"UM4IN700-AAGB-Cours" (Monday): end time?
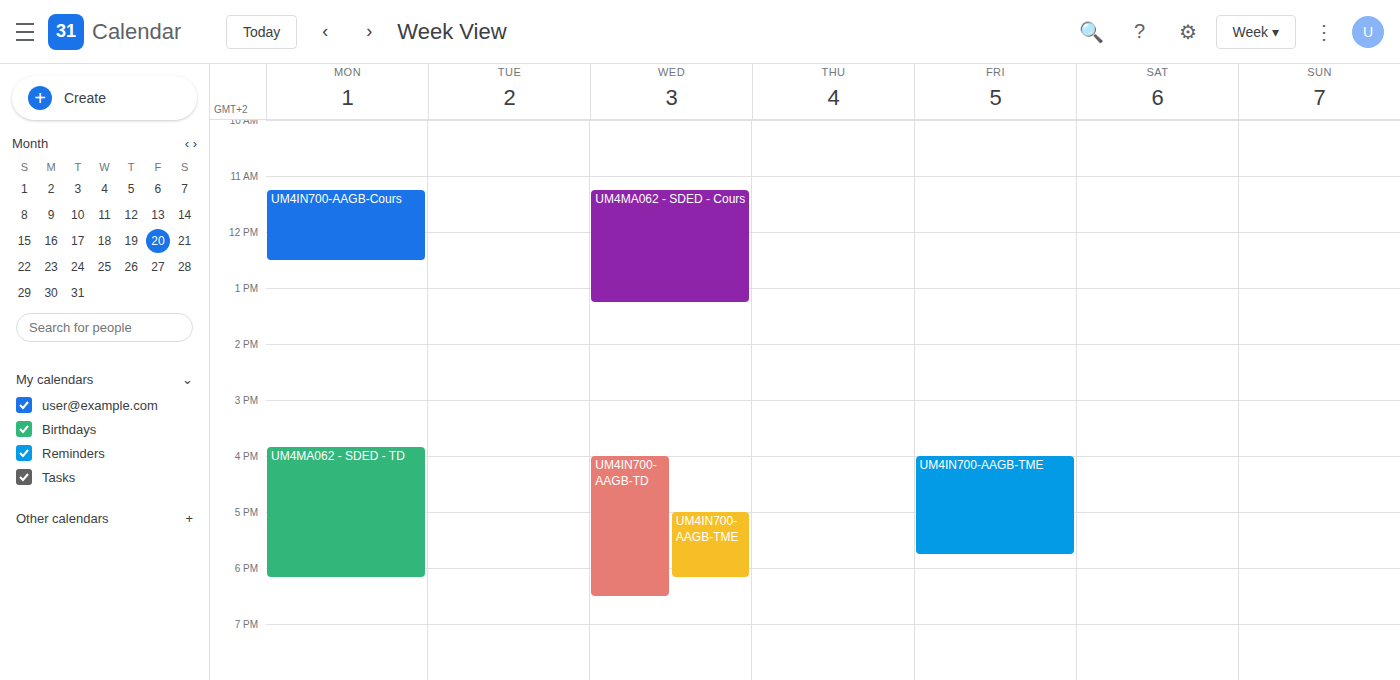
12:30